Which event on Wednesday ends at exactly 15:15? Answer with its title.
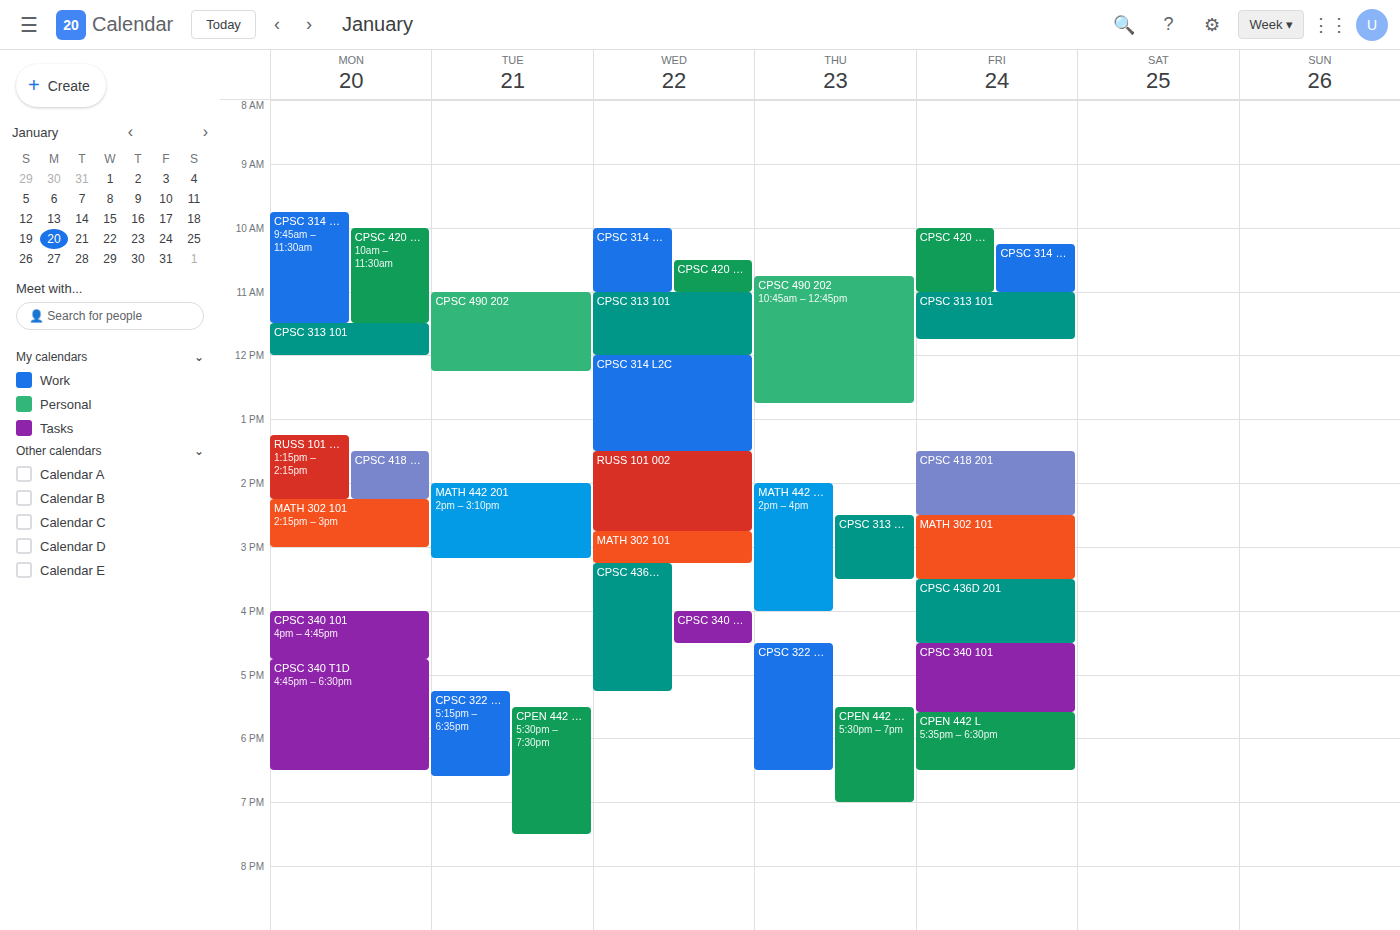
"MATH 302 101"